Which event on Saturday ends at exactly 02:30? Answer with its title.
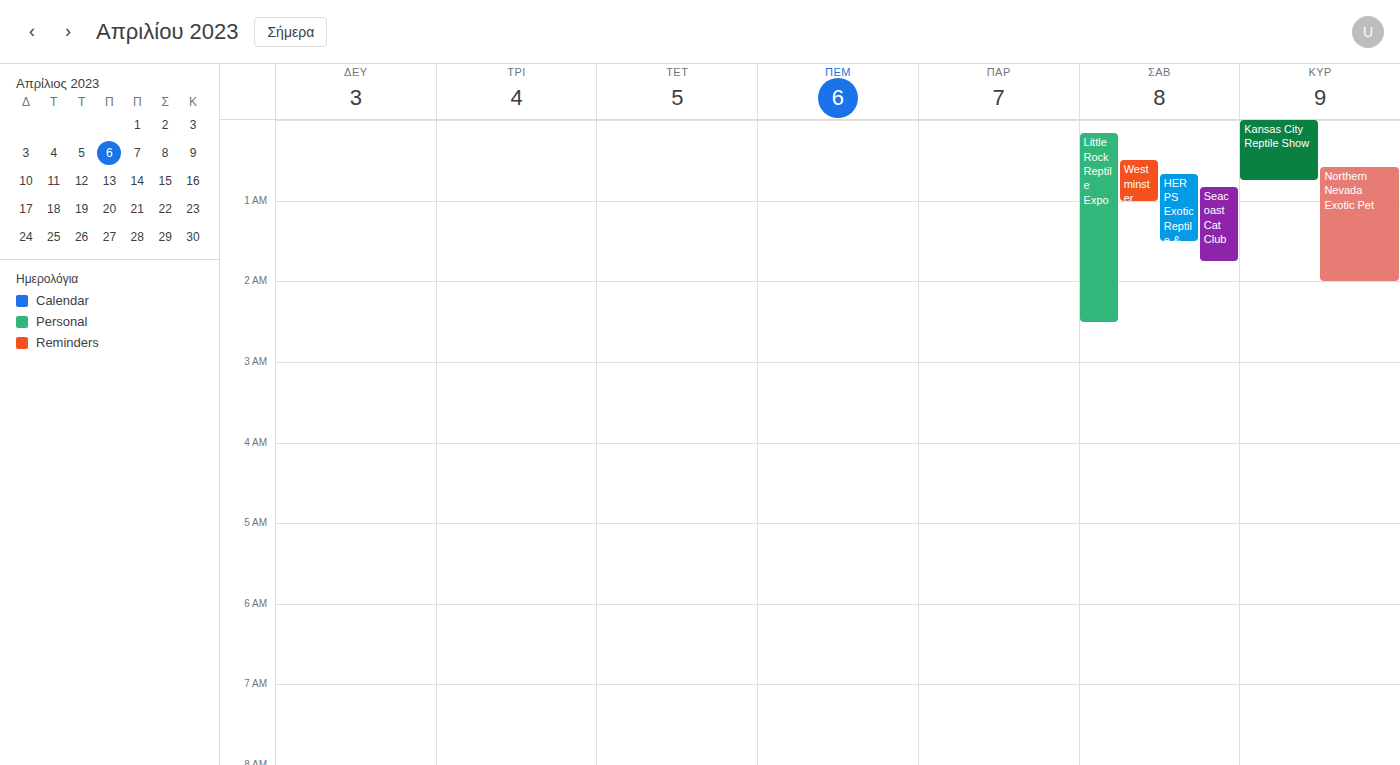
"Little Rock Reptile Expo"